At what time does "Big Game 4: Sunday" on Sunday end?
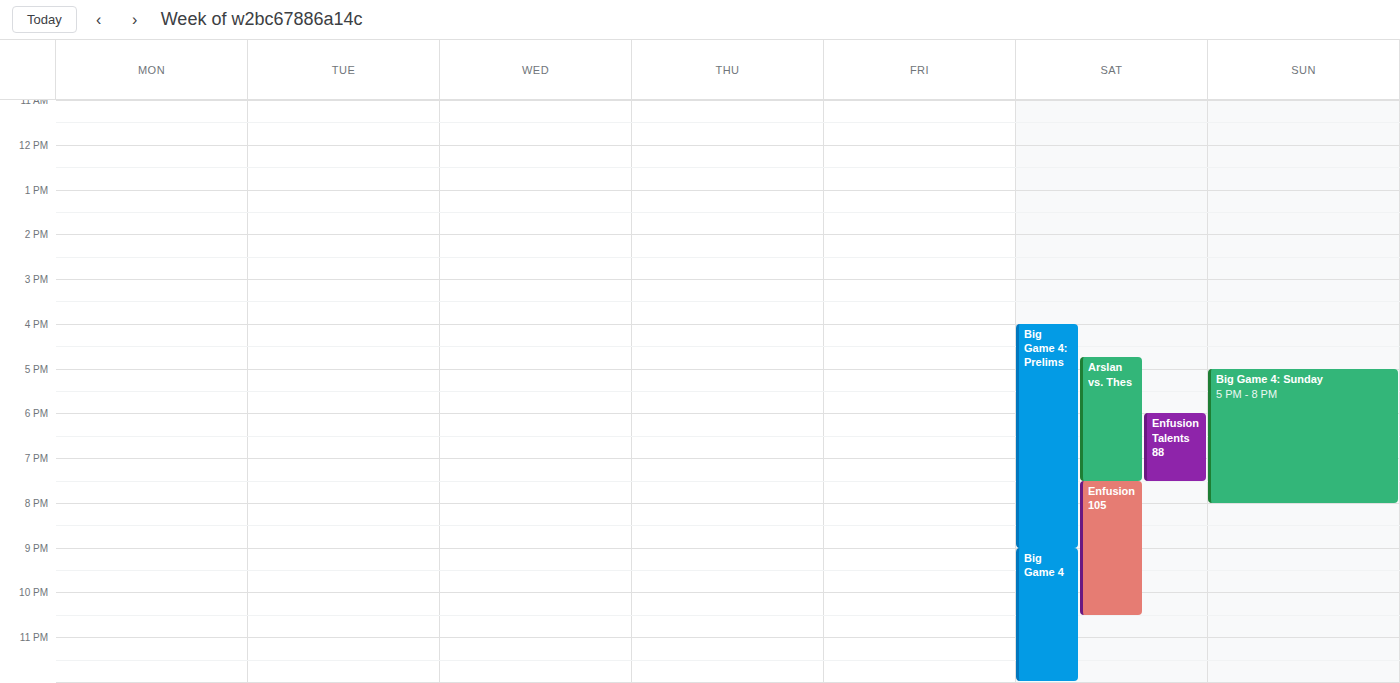
20:00